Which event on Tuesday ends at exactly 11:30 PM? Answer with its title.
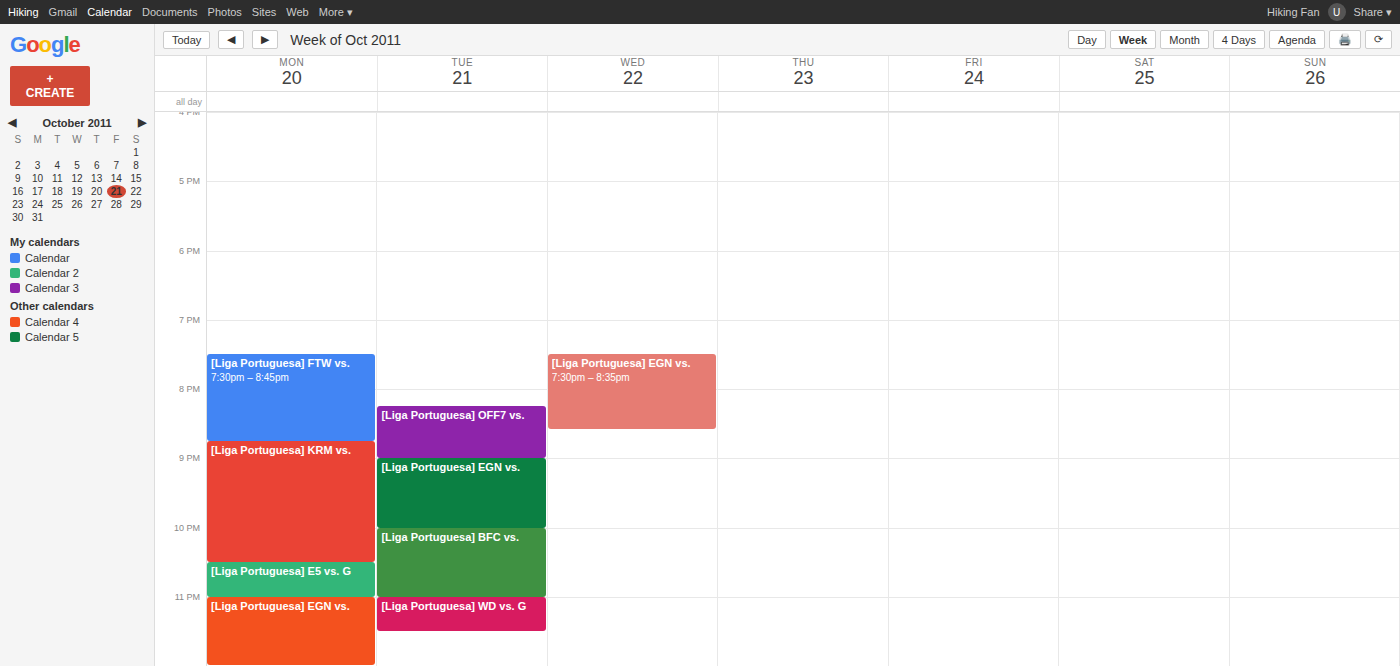
"[Liga Portuguesa] WD vs. G"